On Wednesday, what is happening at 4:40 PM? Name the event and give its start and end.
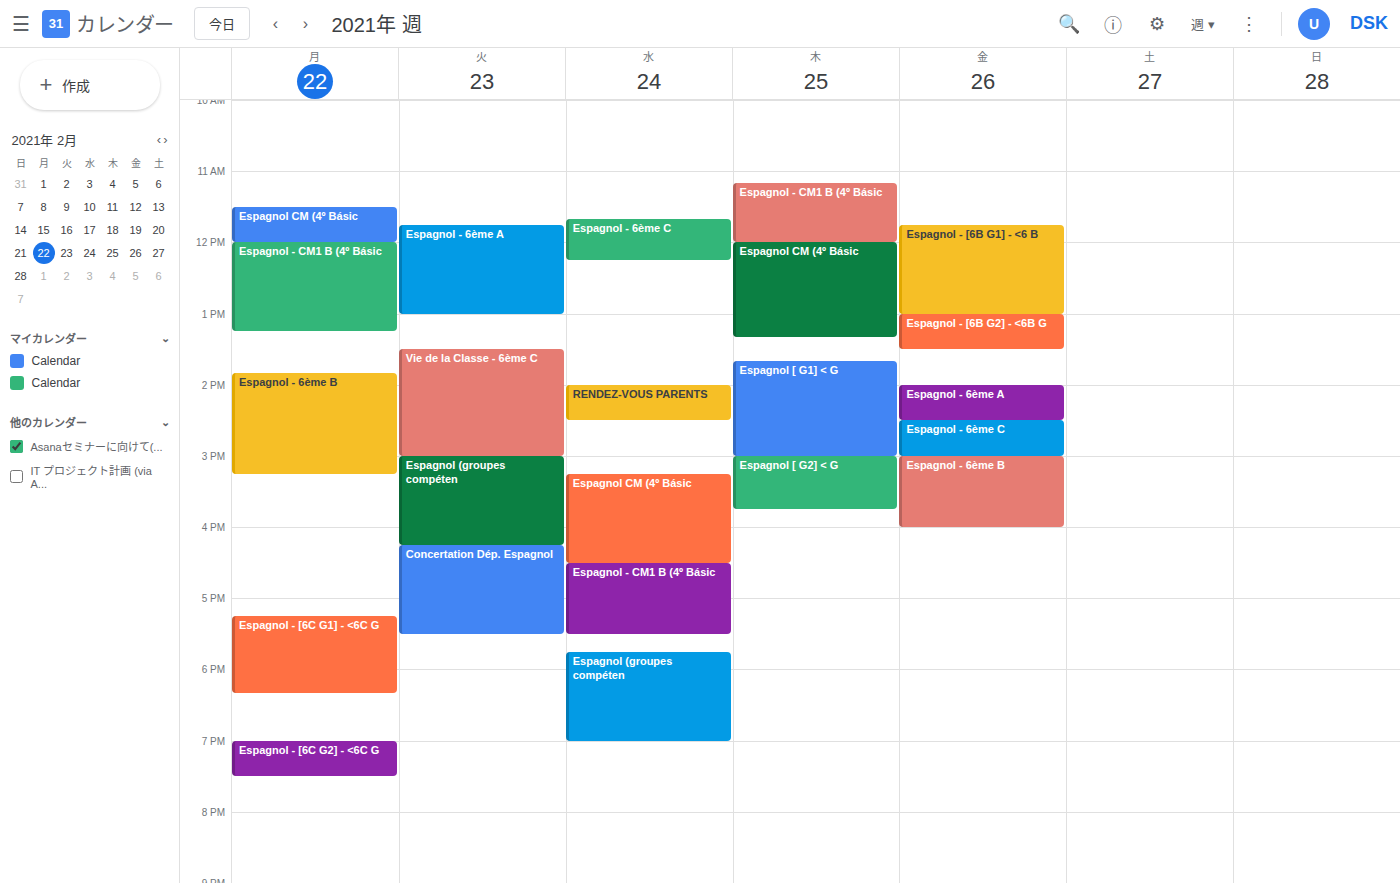
"Espagnol - CM1 B (4º Básic", 4:30 PM to 5:30 PM